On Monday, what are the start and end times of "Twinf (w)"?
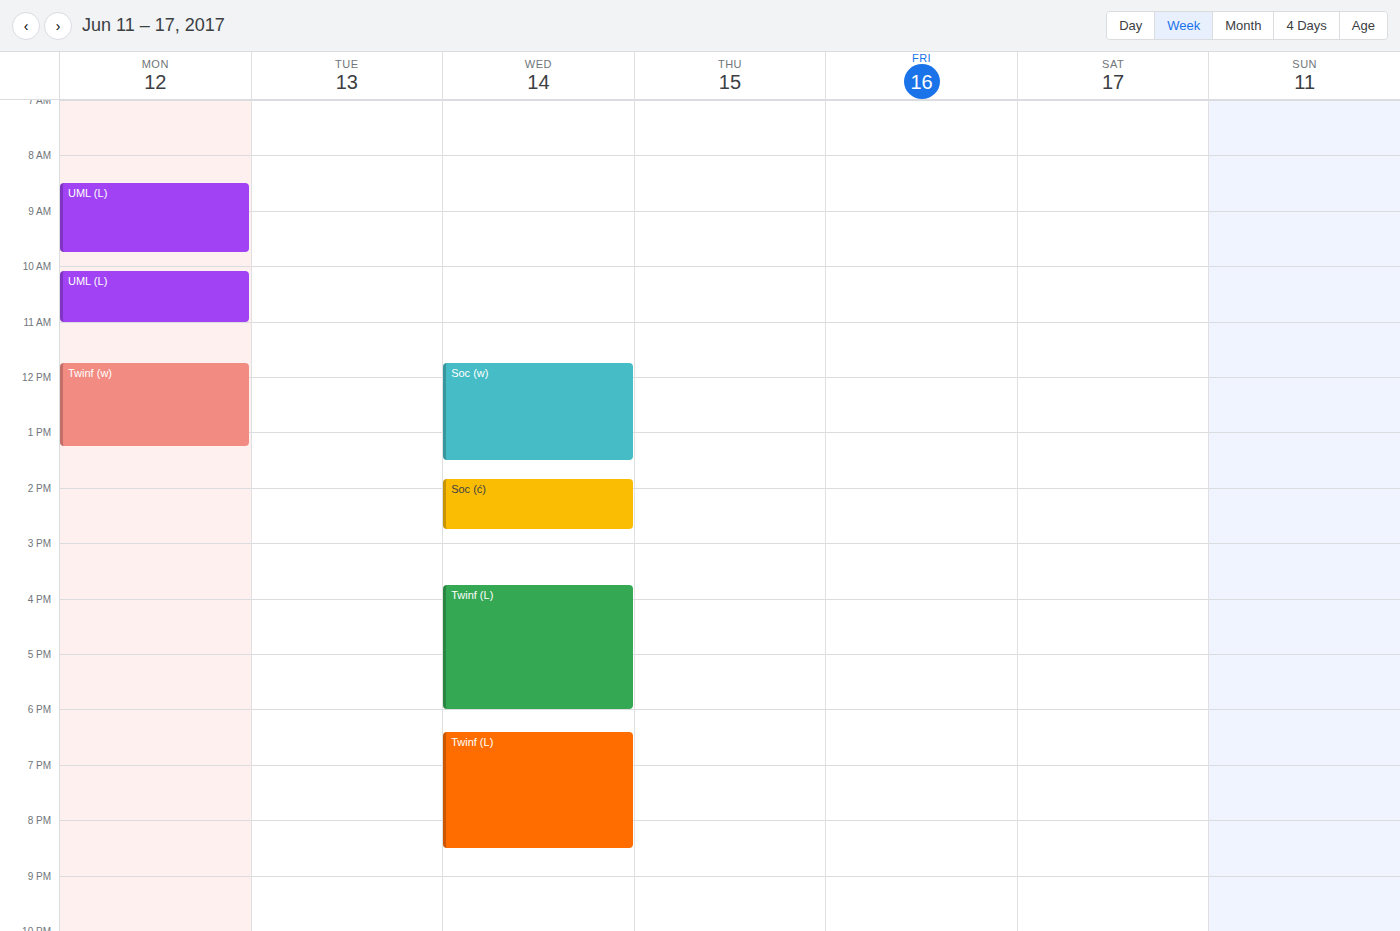
11:45 AM to 1:15 PM